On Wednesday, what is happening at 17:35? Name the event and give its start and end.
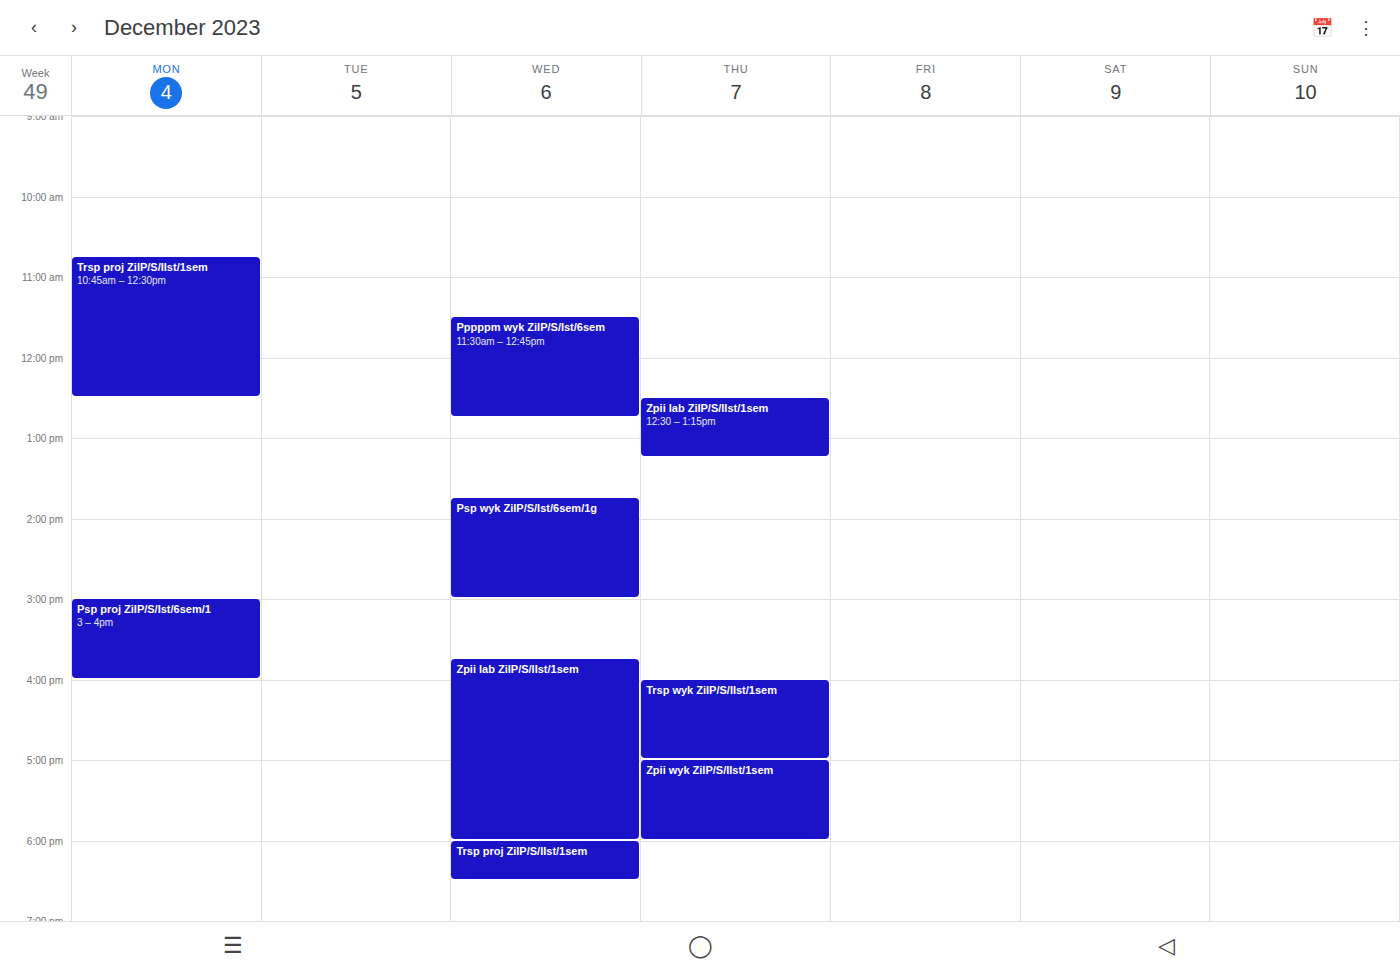
"Zpii lab ZiIP/S/IIst/1sem", 15:45 to 18:00